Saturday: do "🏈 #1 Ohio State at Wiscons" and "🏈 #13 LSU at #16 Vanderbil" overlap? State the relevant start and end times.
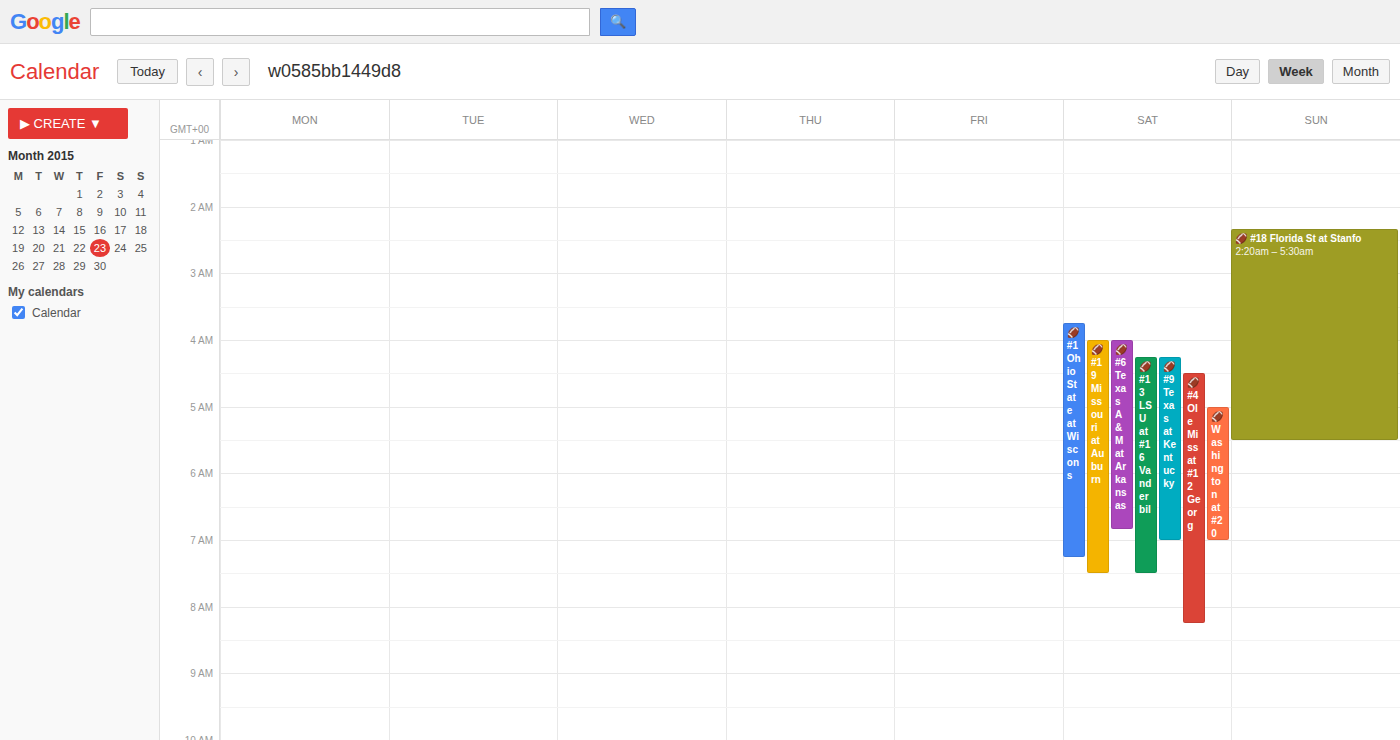
"🏈 #13 LSU at #16 Vanderbil" starts at 4:15 AM, before "🏈 #1 Ohio State at Wiscons" ends at 7:15 AM -- they overlap.